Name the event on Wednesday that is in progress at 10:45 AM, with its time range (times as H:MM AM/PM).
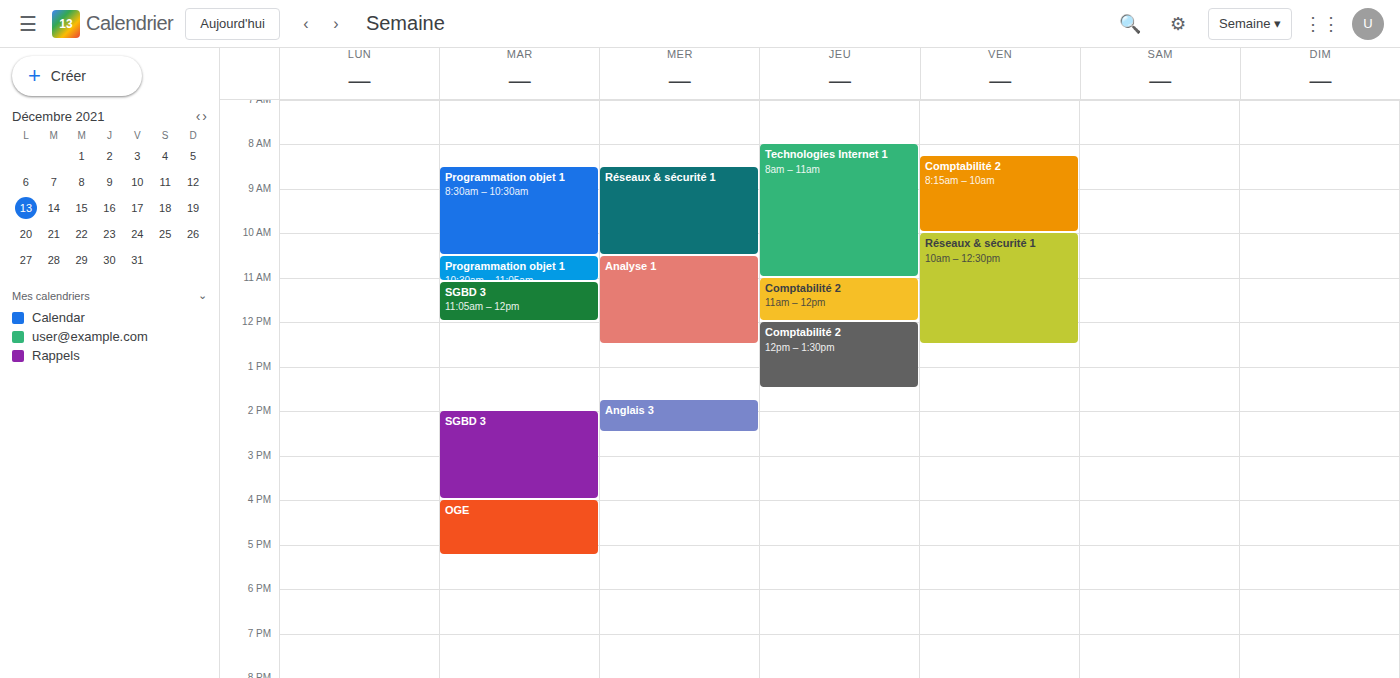
"Analyse 1", 10:30 AM to 12:30 PM